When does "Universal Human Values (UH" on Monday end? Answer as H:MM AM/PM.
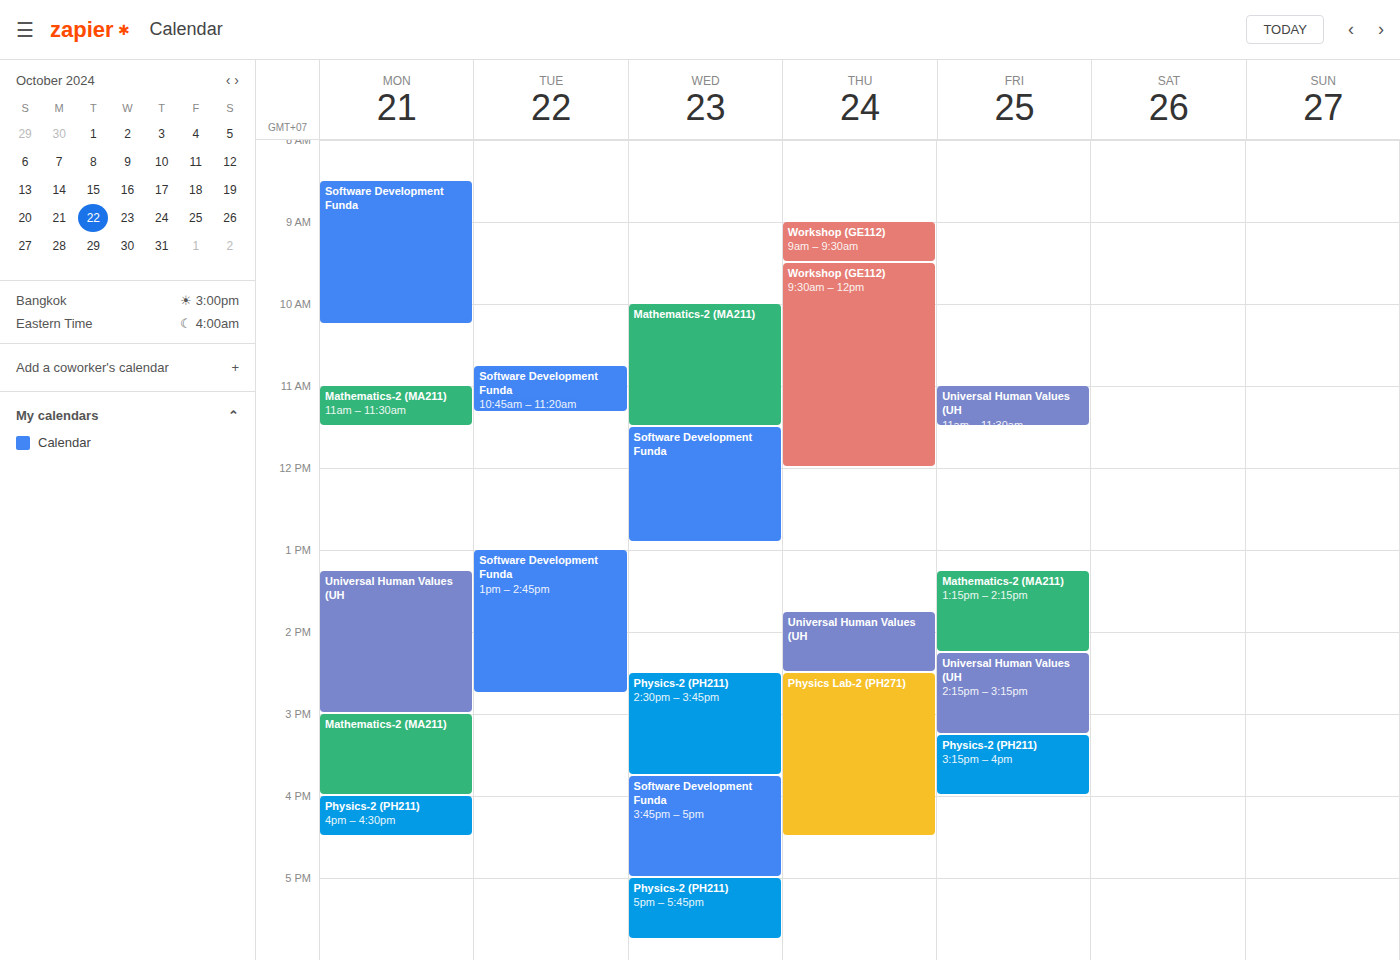
3:00 PM